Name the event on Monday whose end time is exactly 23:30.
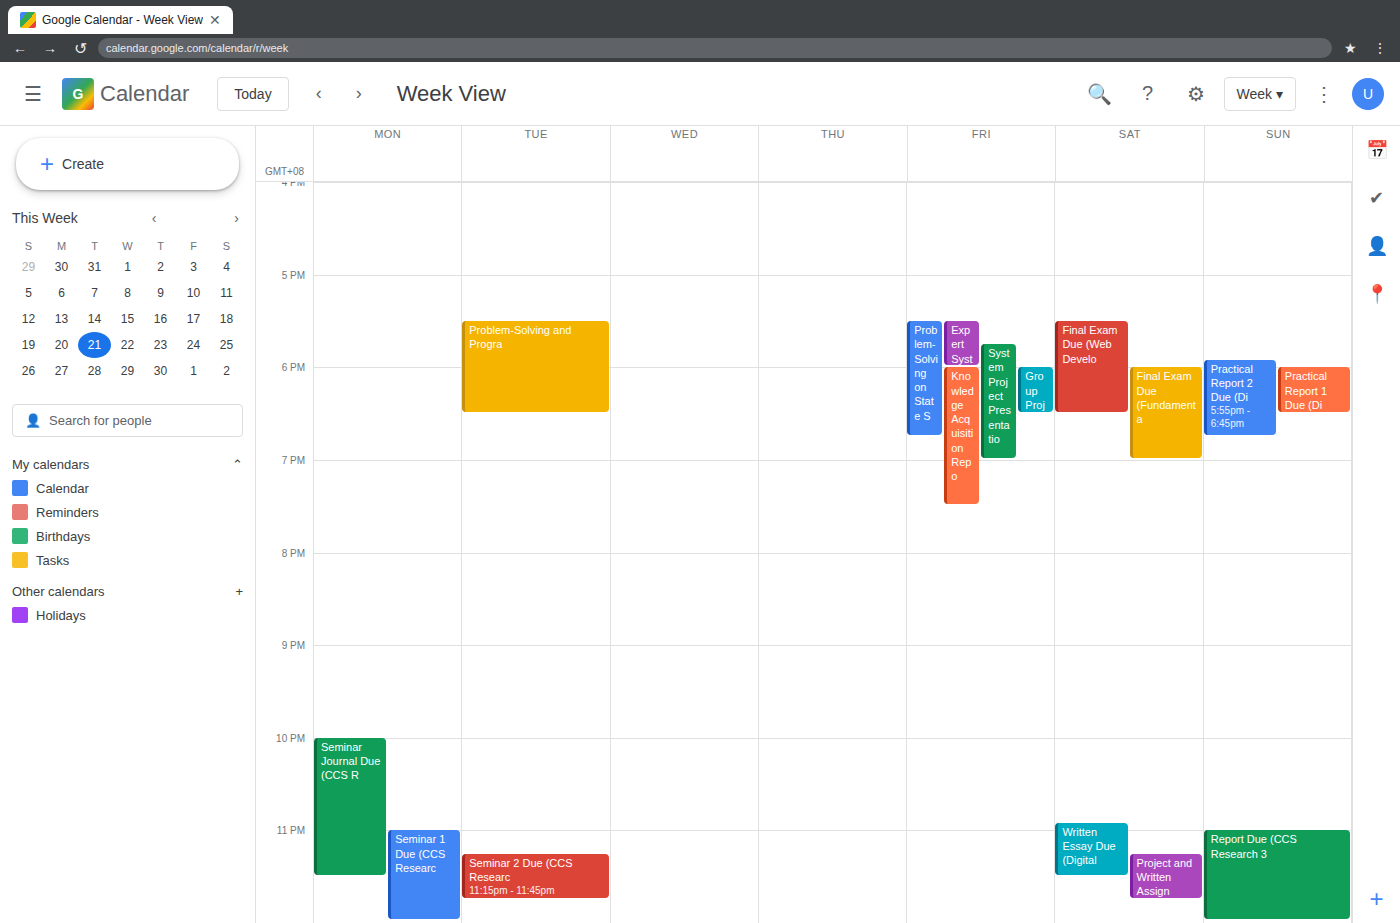
"Seminar Journal Due (CCS R"